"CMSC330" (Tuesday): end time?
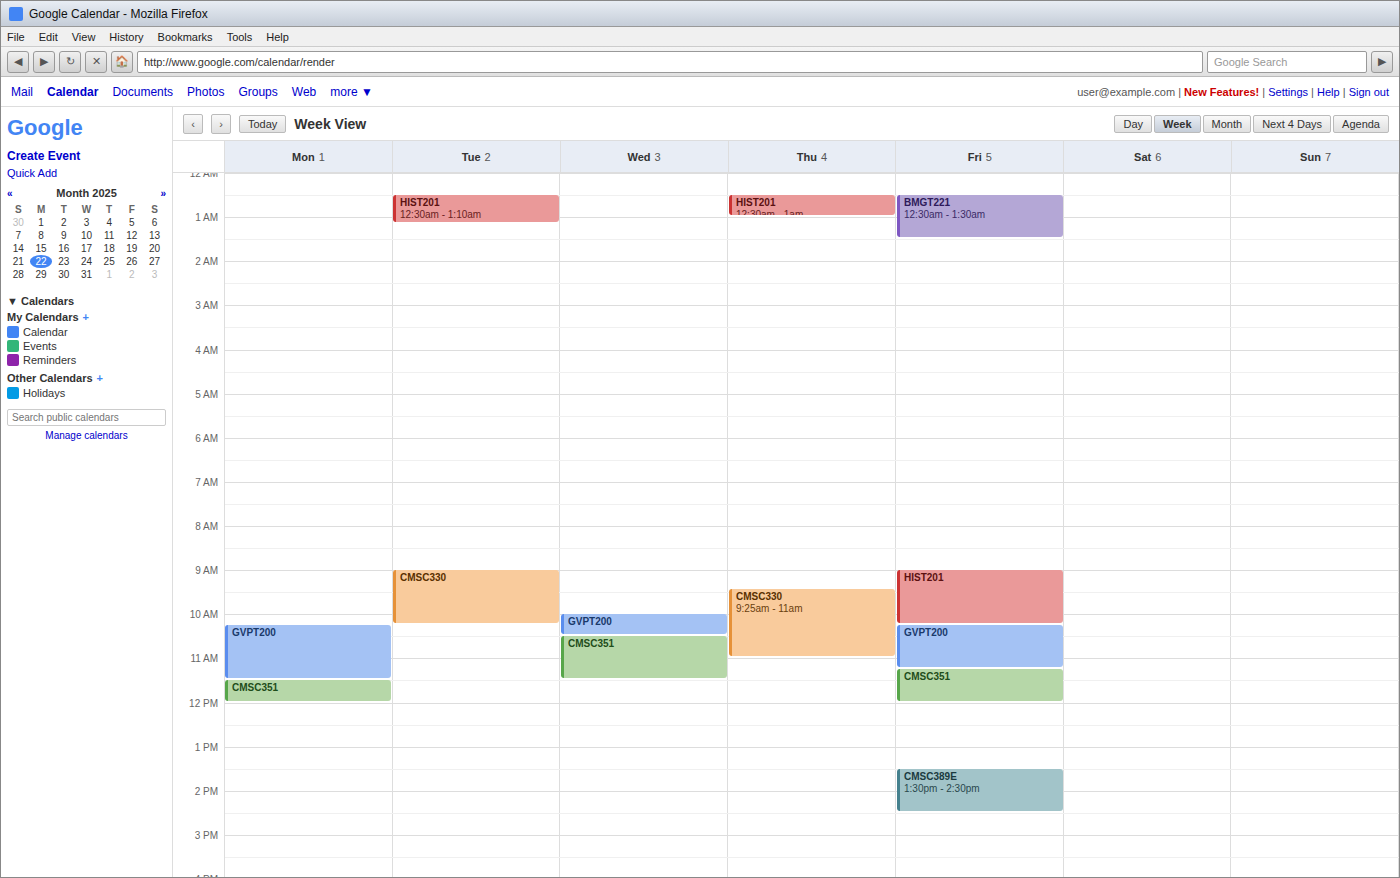
10:15